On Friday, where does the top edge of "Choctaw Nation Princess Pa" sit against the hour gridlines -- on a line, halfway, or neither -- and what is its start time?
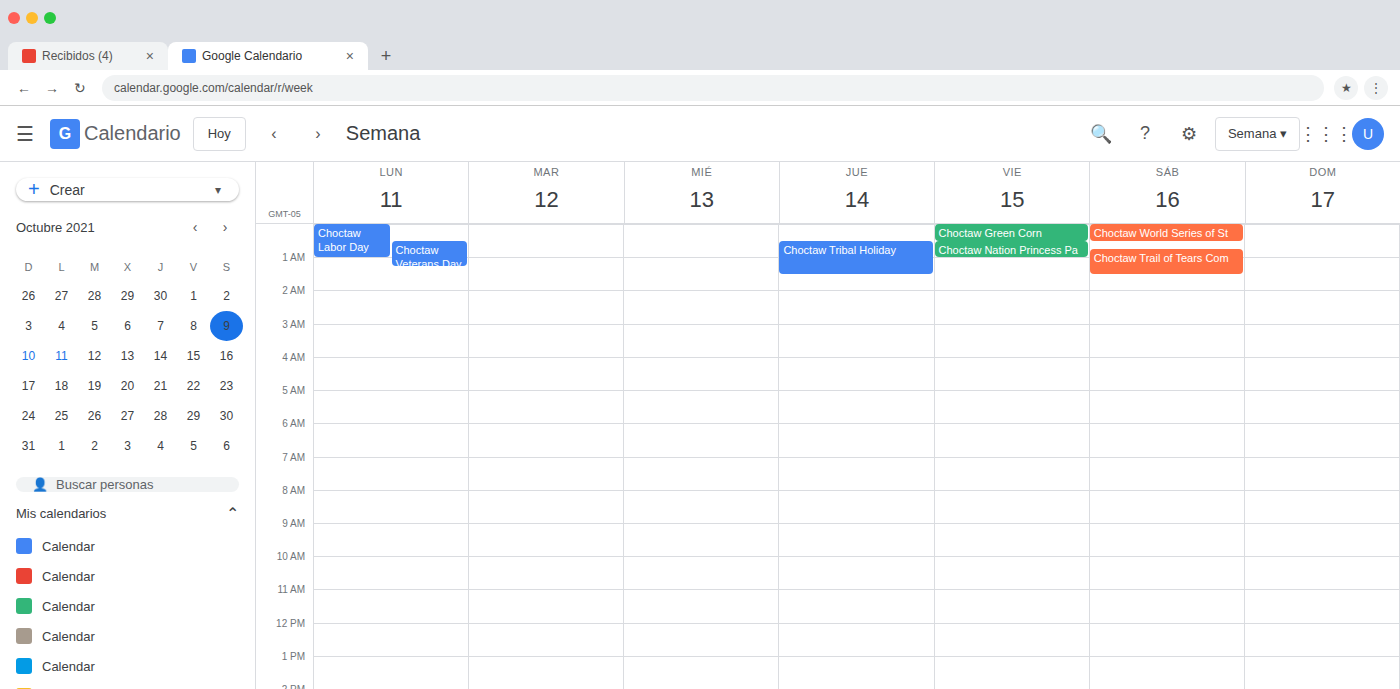
12:30 AM -- halfway between the 12 AM and 1 AM lines.